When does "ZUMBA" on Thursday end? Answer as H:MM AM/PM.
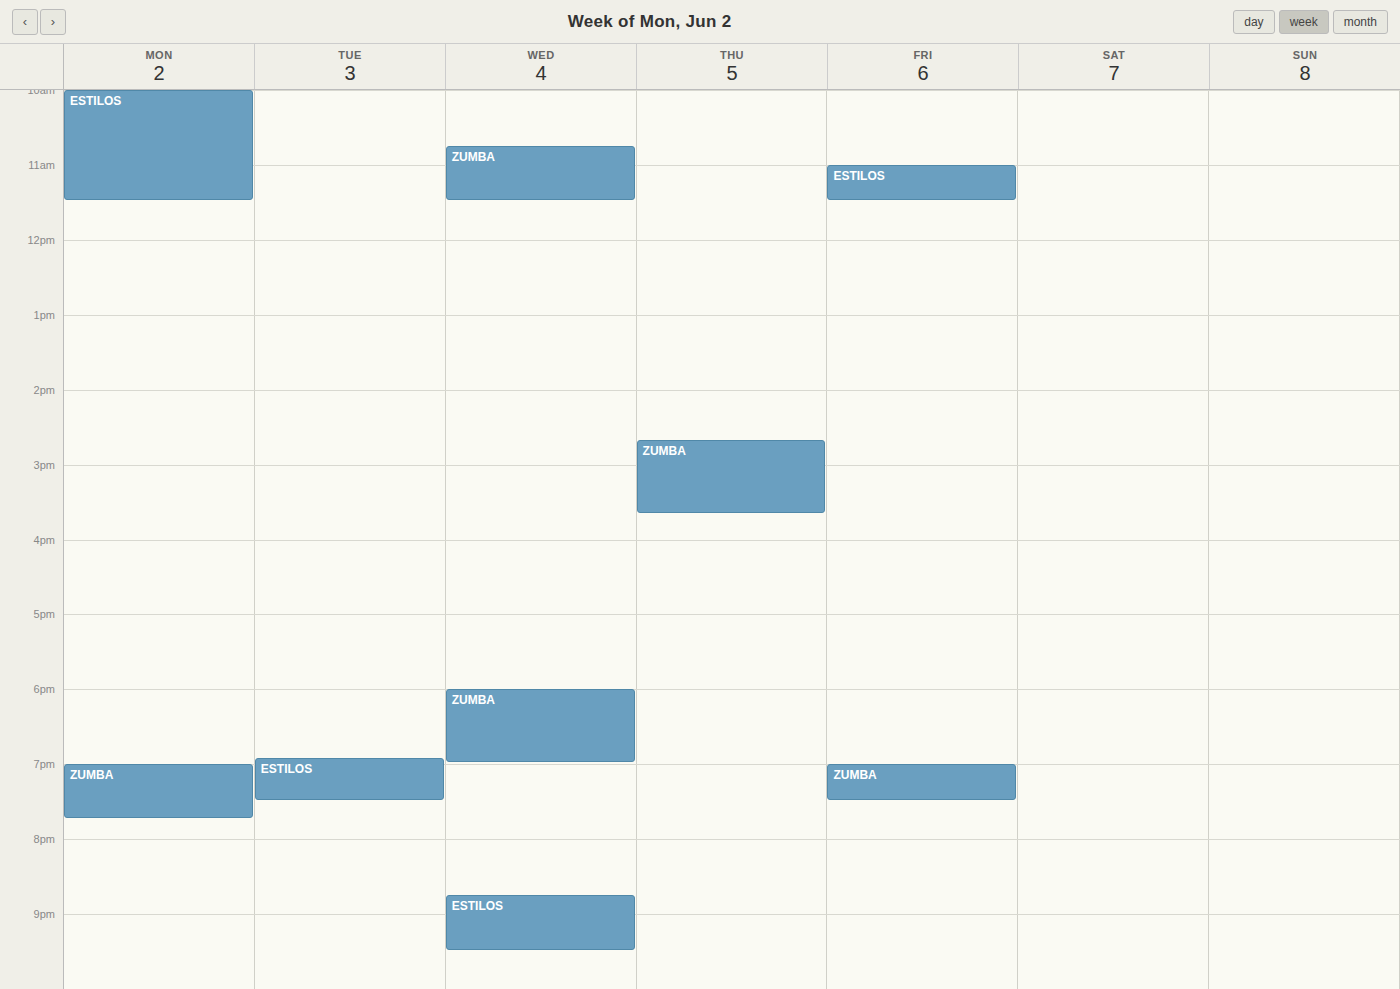
3:40 PM